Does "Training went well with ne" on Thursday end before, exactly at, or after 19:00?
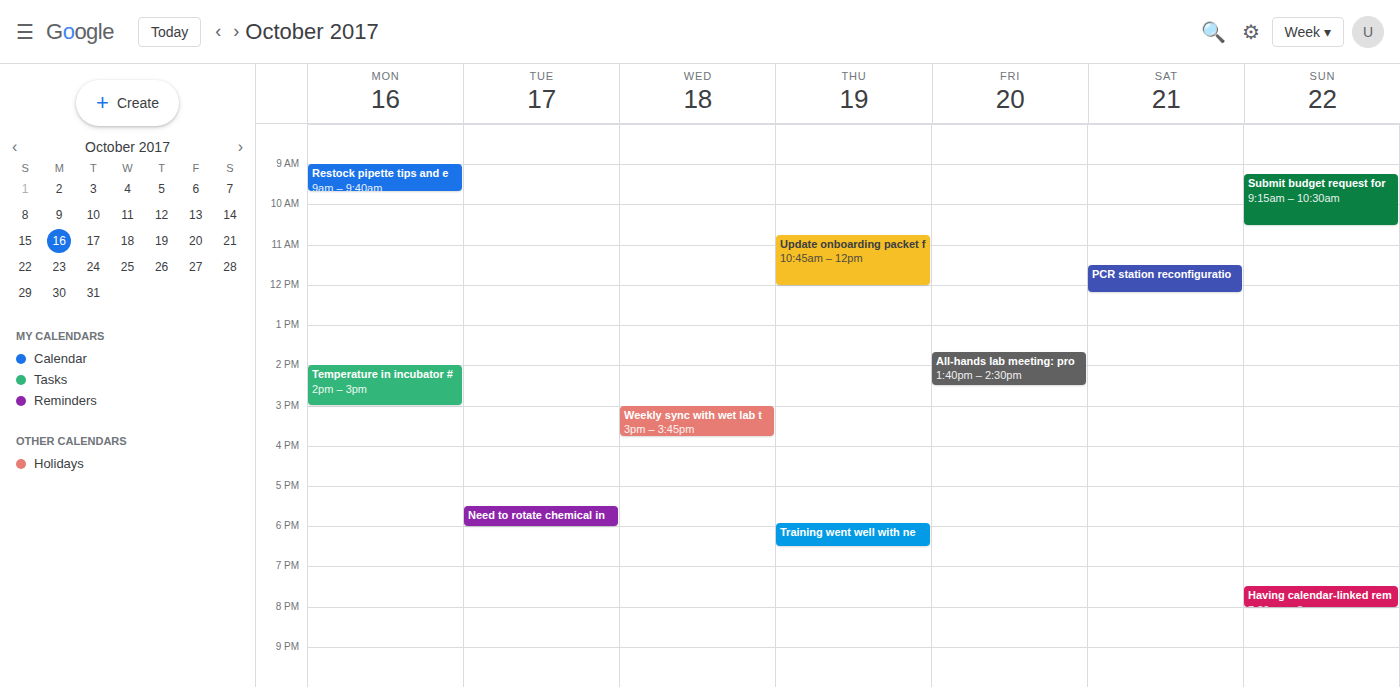
18:30 -- before 19:00, 30 minutes above the 19:00 line.